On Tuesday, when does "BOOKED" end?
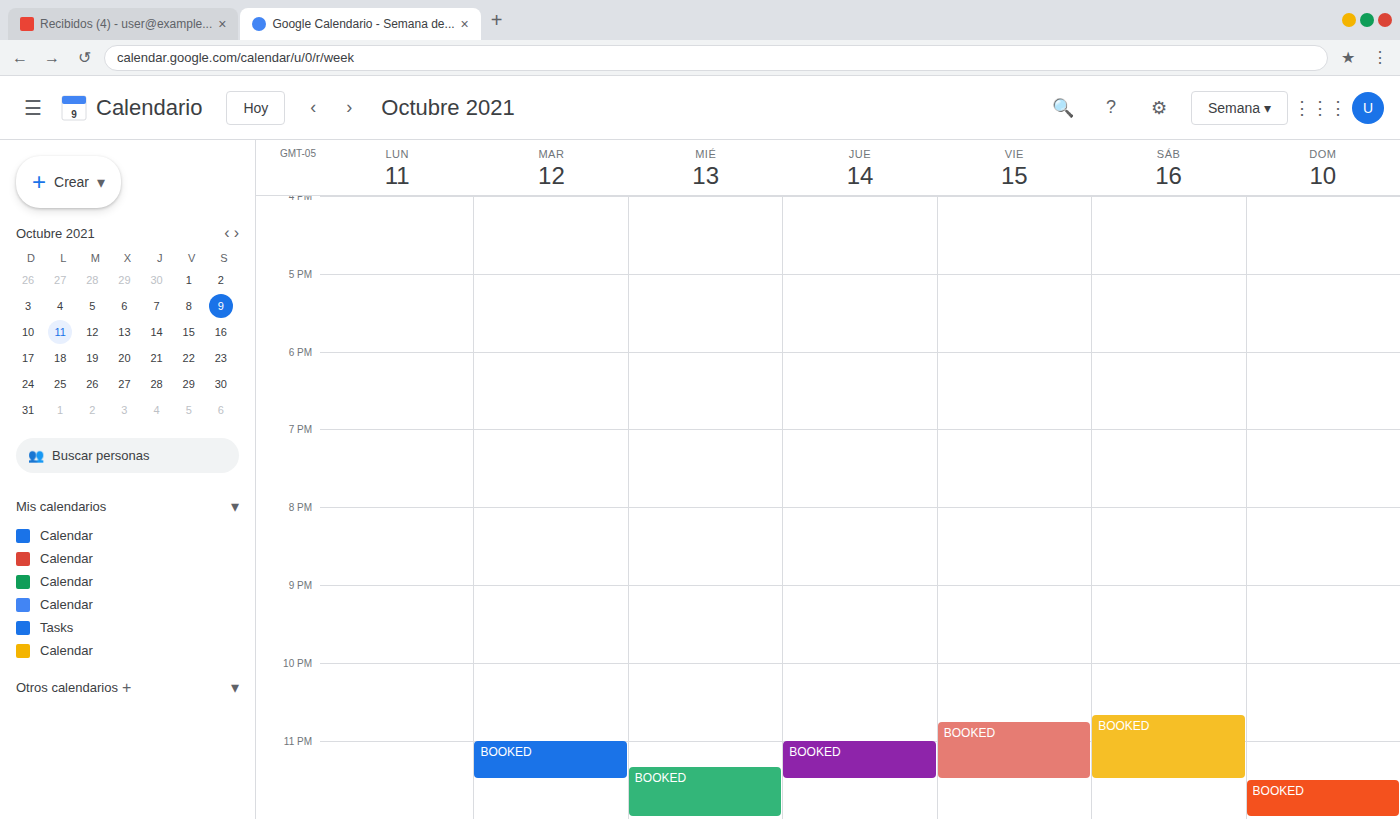
23:30